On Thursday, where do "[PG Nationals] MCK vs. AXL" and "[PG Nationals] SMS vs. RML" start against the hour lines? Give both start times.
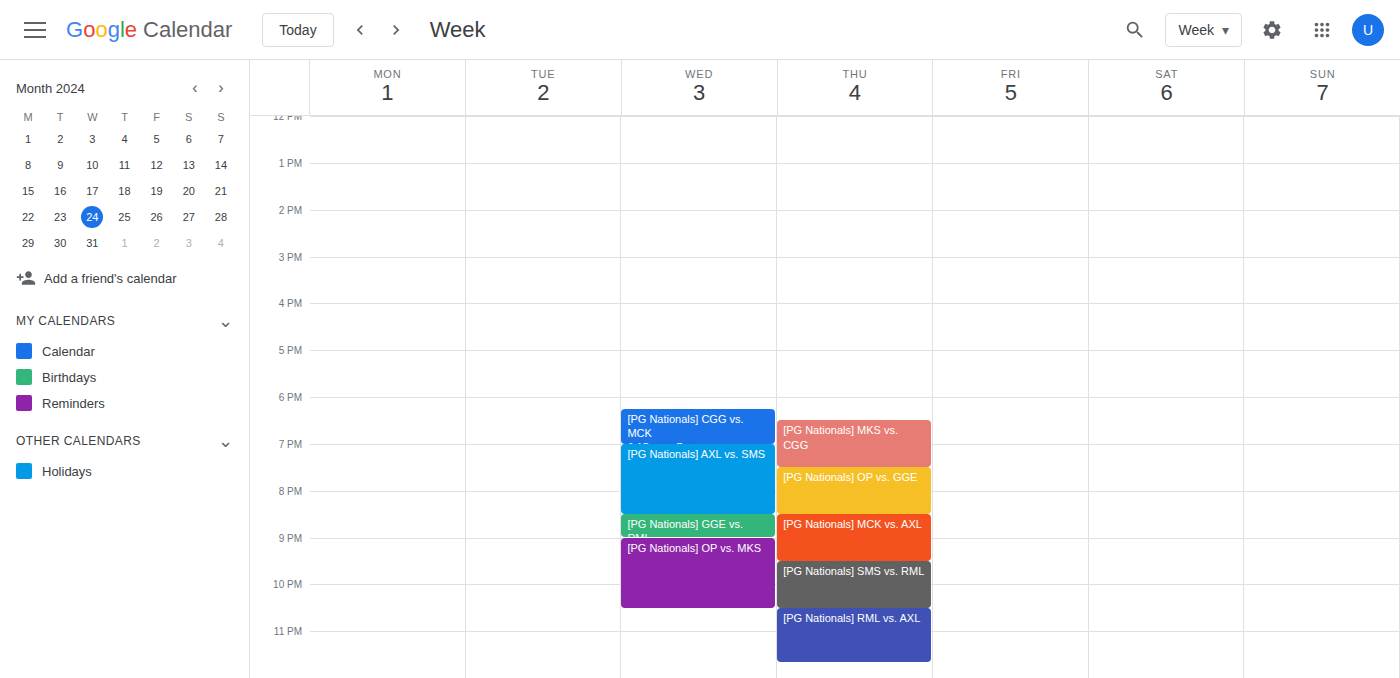
"[PG Nationals] MCK vs. AXL": 8:30 PM, halfway between the 8 PM and 9 PM lines. "[PG Nationals] SMS vs. RML": 9:30 PM, halfway between the 9 PM and 10 PM lines.